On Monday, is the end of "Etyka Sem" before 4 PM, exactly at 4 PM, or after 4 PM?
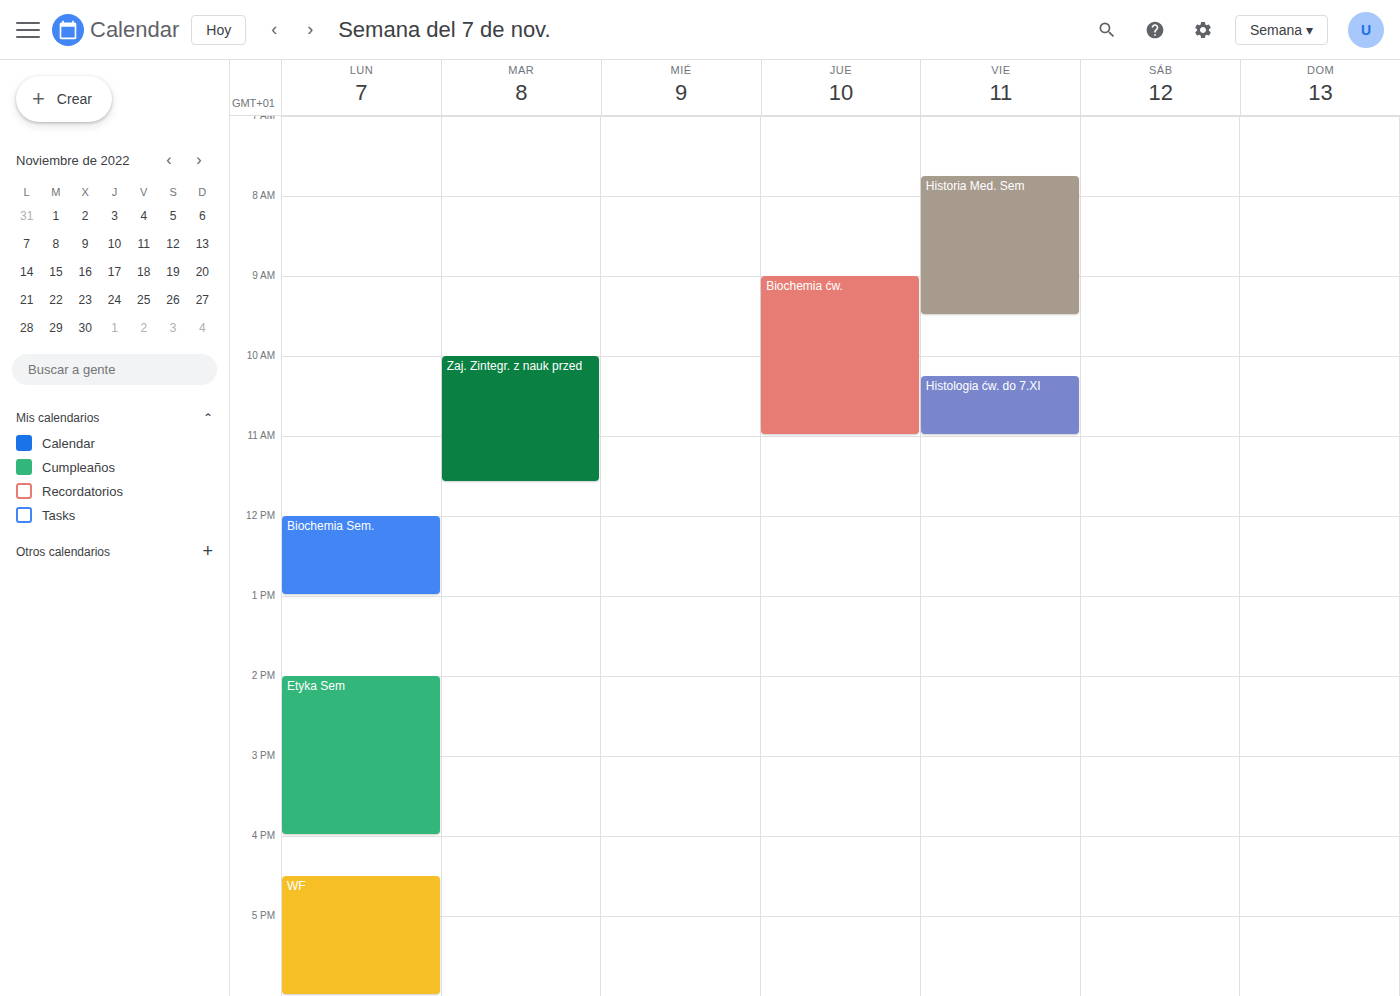
4:00 PM -- exactly at 4 PM, on the 4 PM line.